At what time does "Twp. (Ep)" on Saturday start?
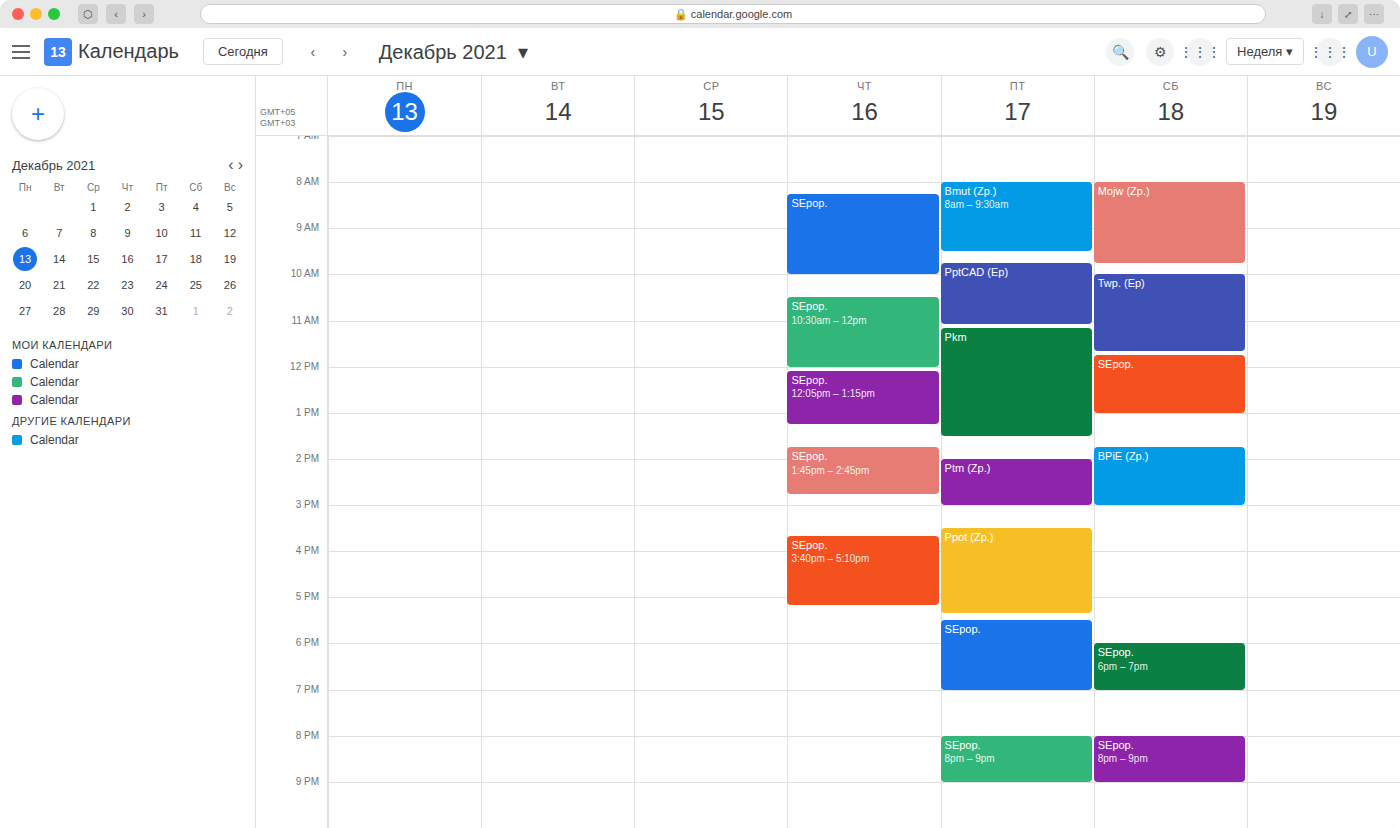
10:00 AM